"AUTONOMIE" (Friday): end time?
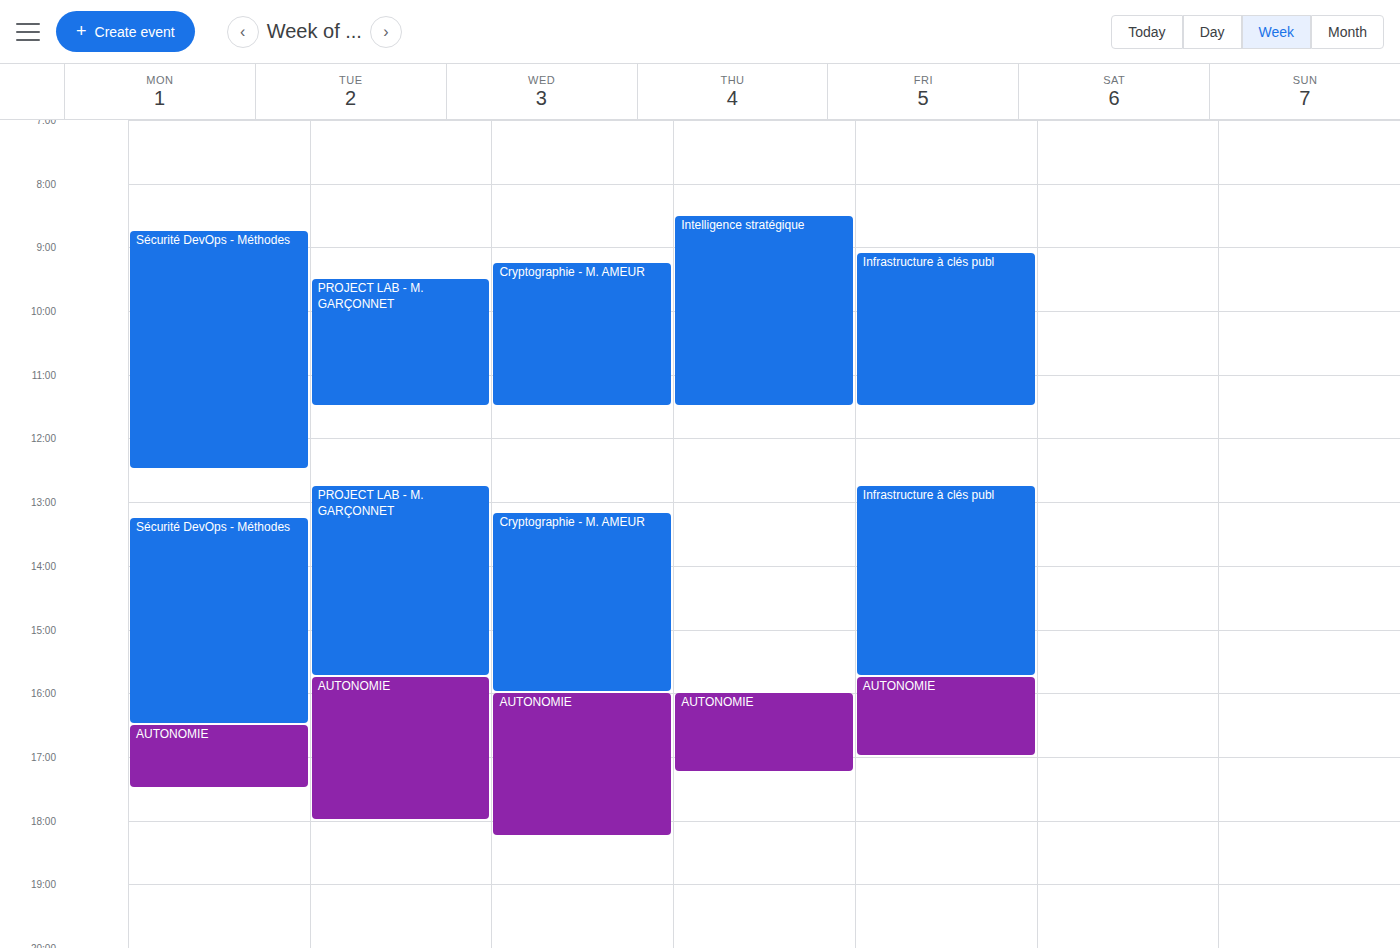
17:00